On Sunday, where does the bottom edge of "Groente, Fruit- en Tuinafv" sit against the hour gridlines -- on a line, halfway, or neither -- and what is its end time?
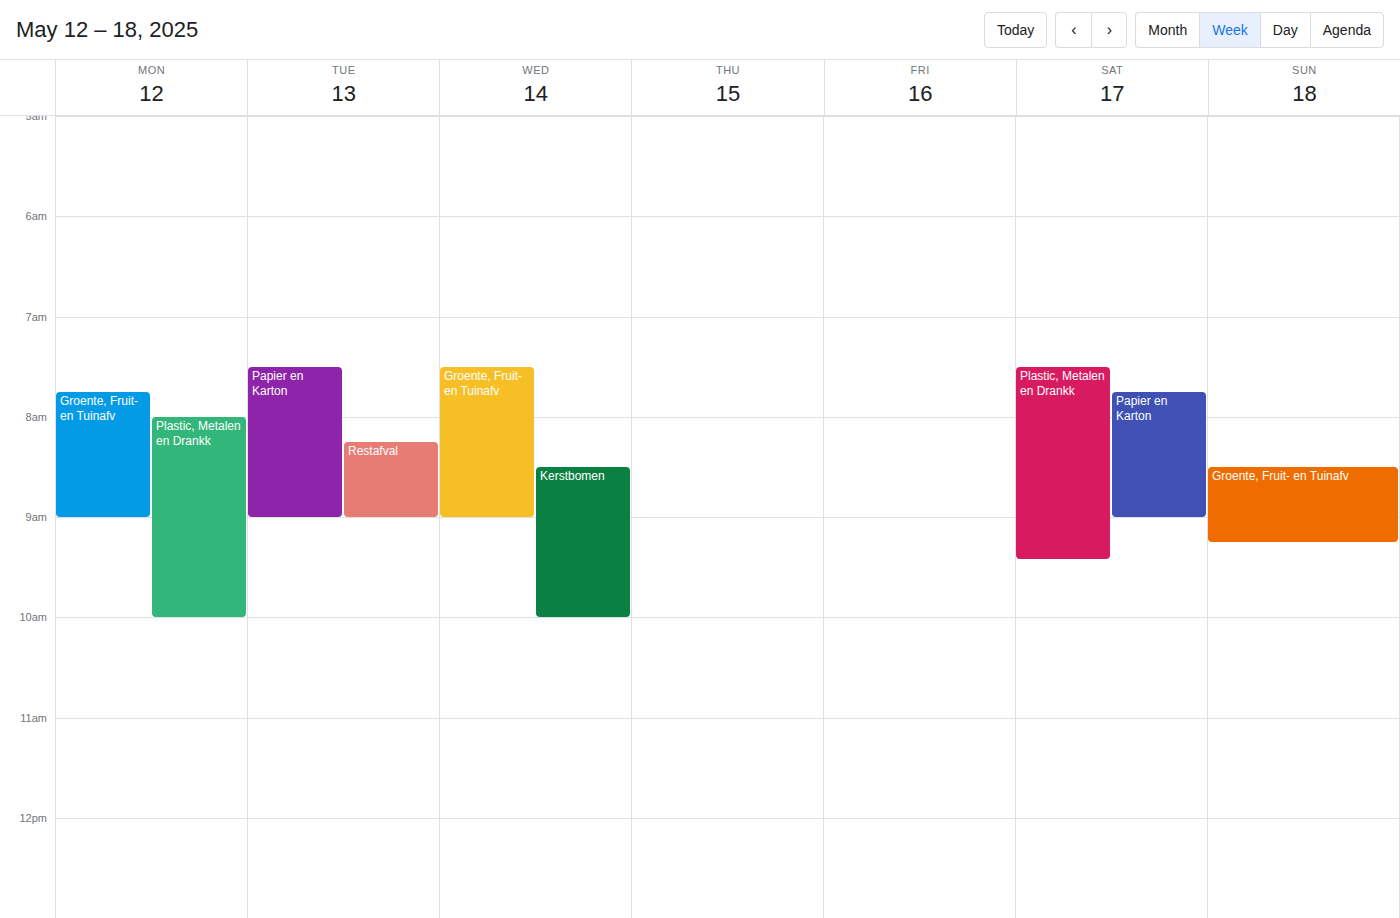
9:15 AM -- neither: a quarter of the way from the 9 AM line to the 10 AM line.